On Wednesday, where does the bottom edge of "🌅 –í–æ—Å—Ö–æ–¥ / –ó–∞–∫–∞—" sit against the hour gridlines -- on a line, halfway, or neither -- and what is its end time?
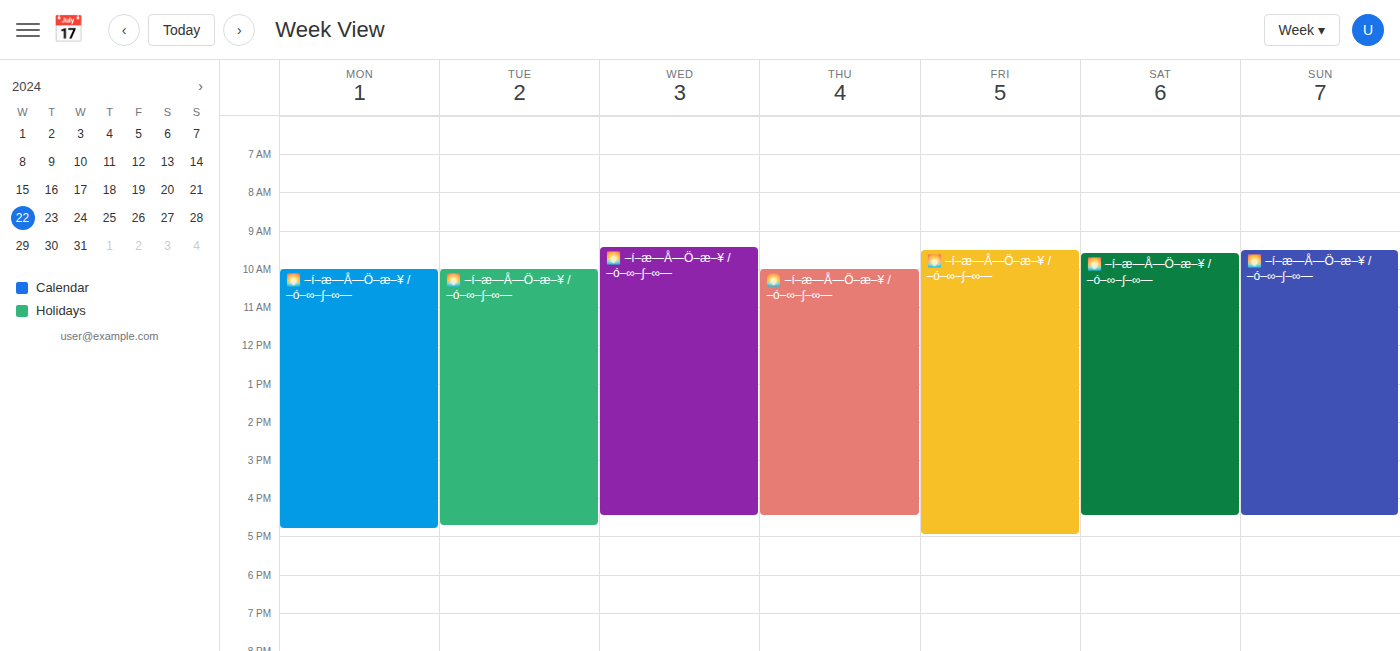
16:30 -- halfway between the 16:00 and 17:00 lines.